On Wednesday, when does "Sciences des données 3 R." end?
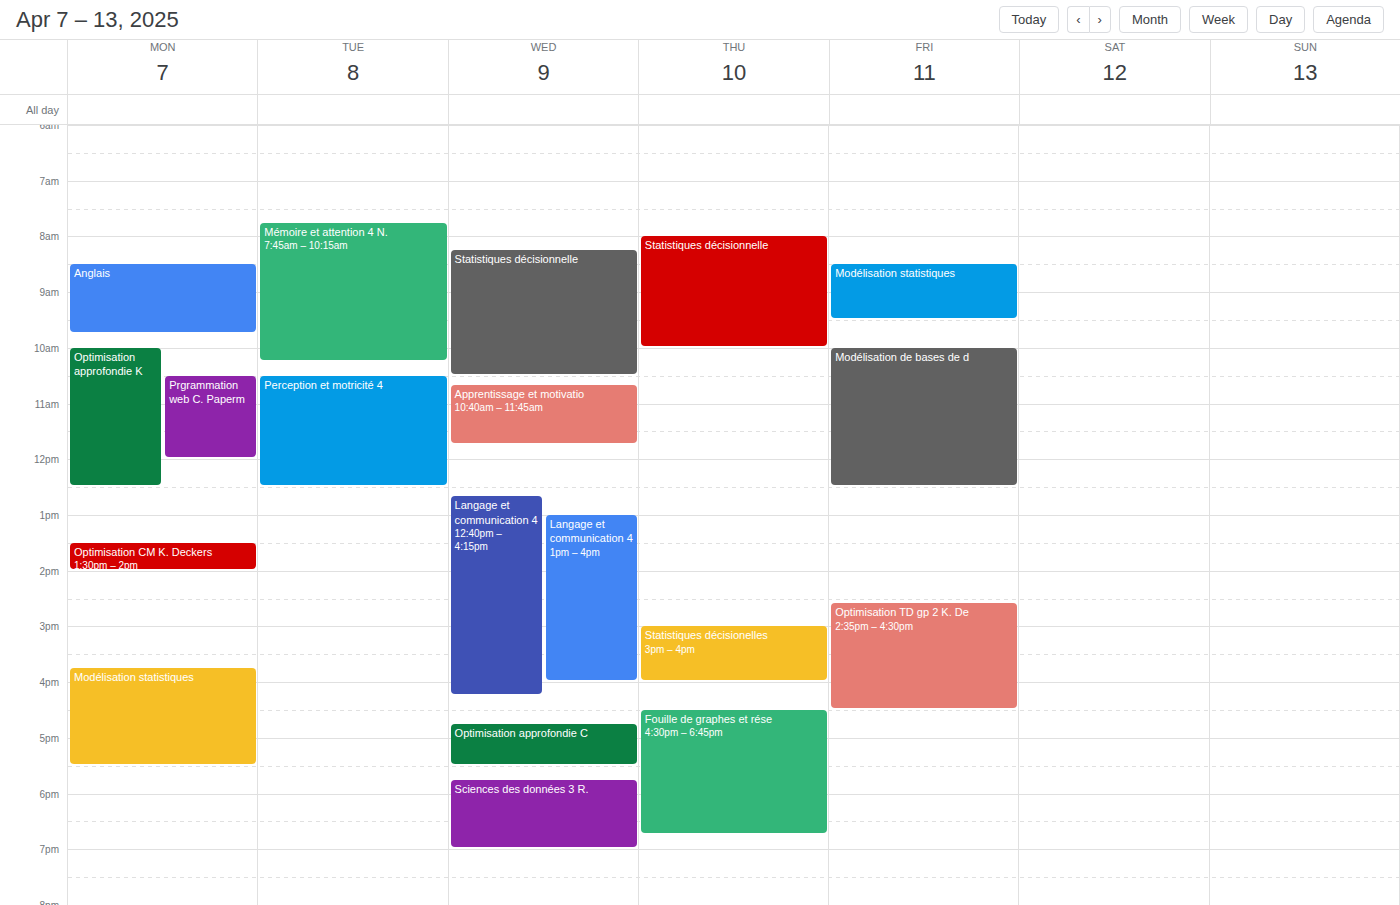
7:00 PM